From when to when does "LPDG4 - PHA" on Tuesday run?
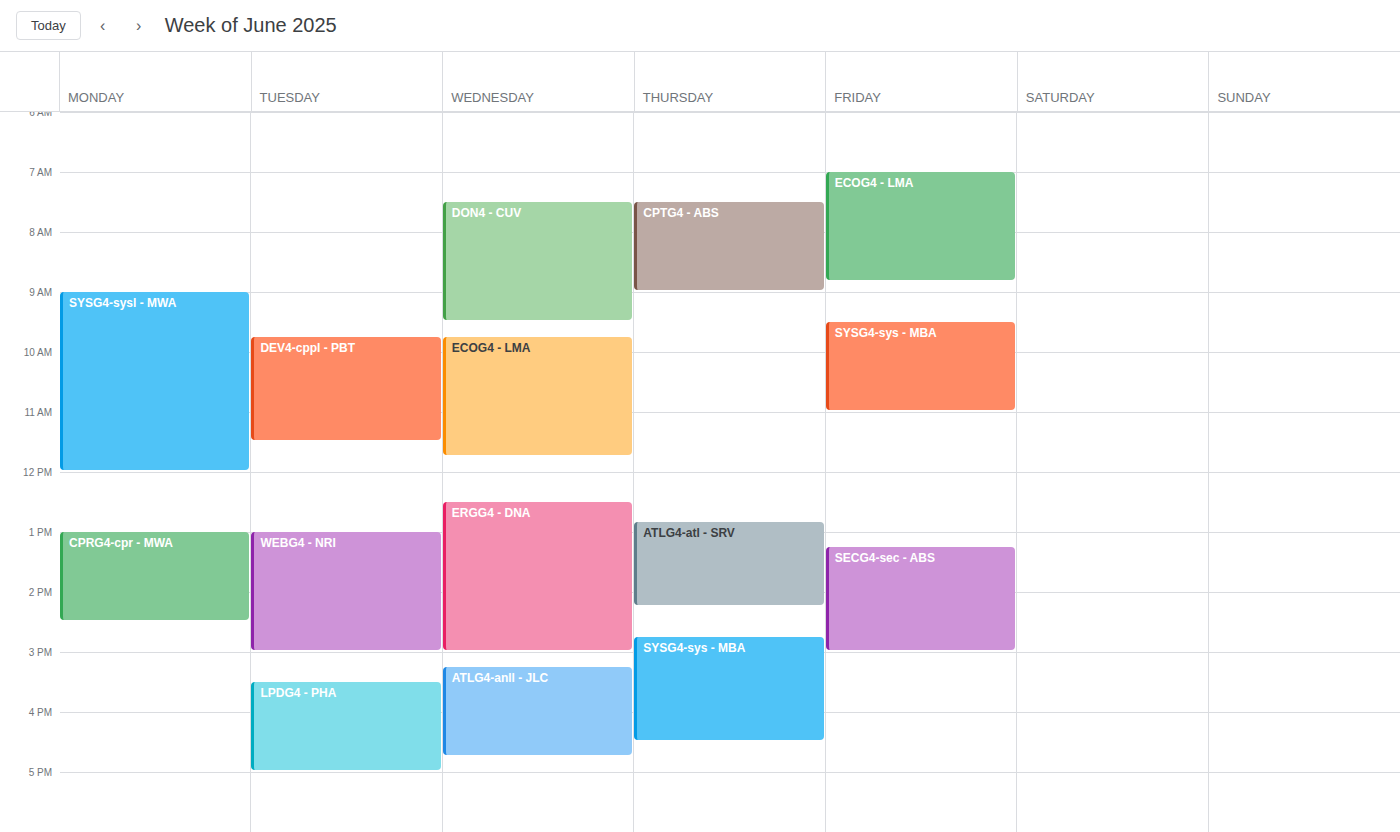
15:30 to 17:00